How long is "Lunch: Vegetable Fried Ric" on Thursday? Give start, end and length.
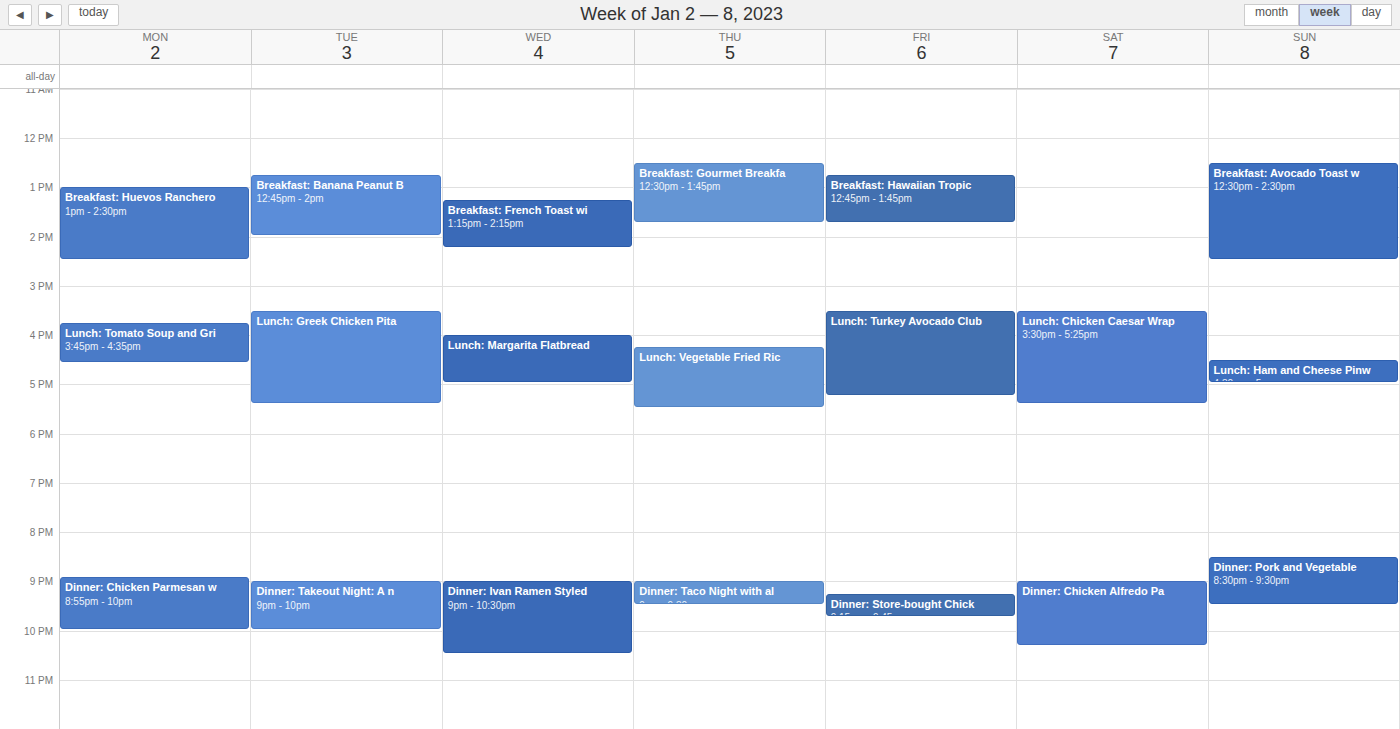
4:15 PM to 5:30 PM, 1 hour 15 minutes